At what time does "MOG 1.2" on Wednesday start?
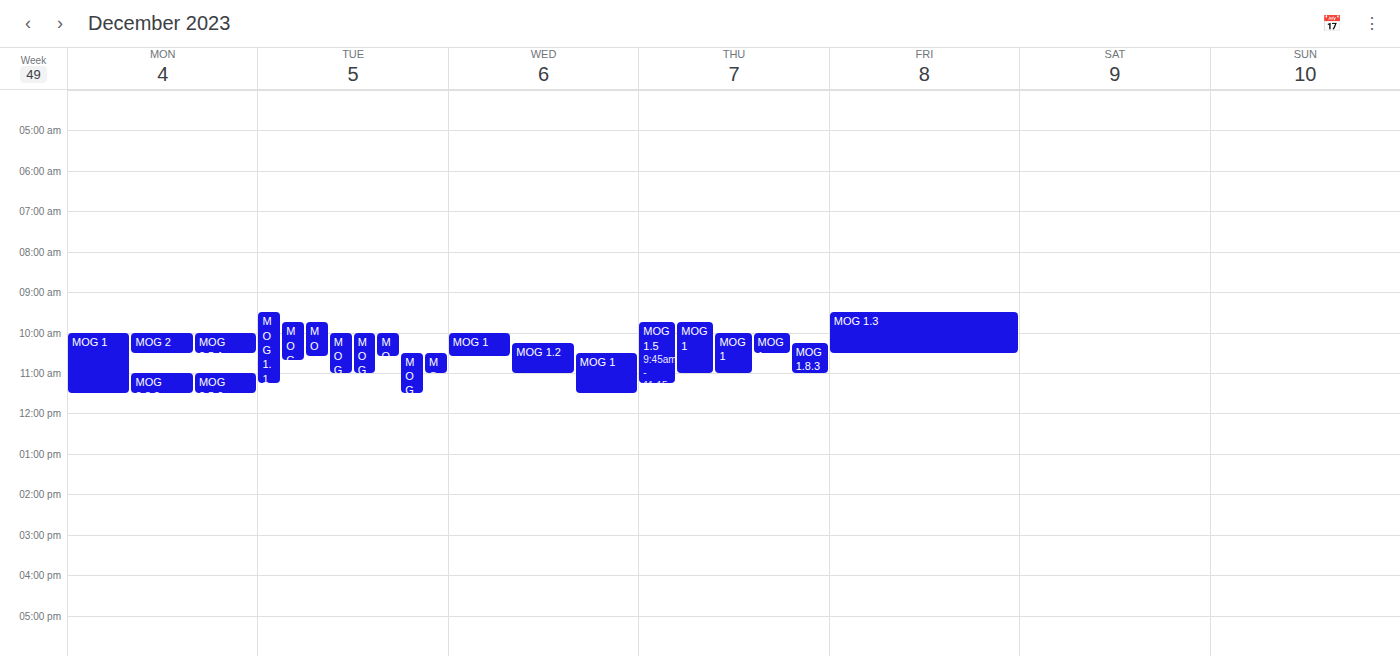
10:15 AM